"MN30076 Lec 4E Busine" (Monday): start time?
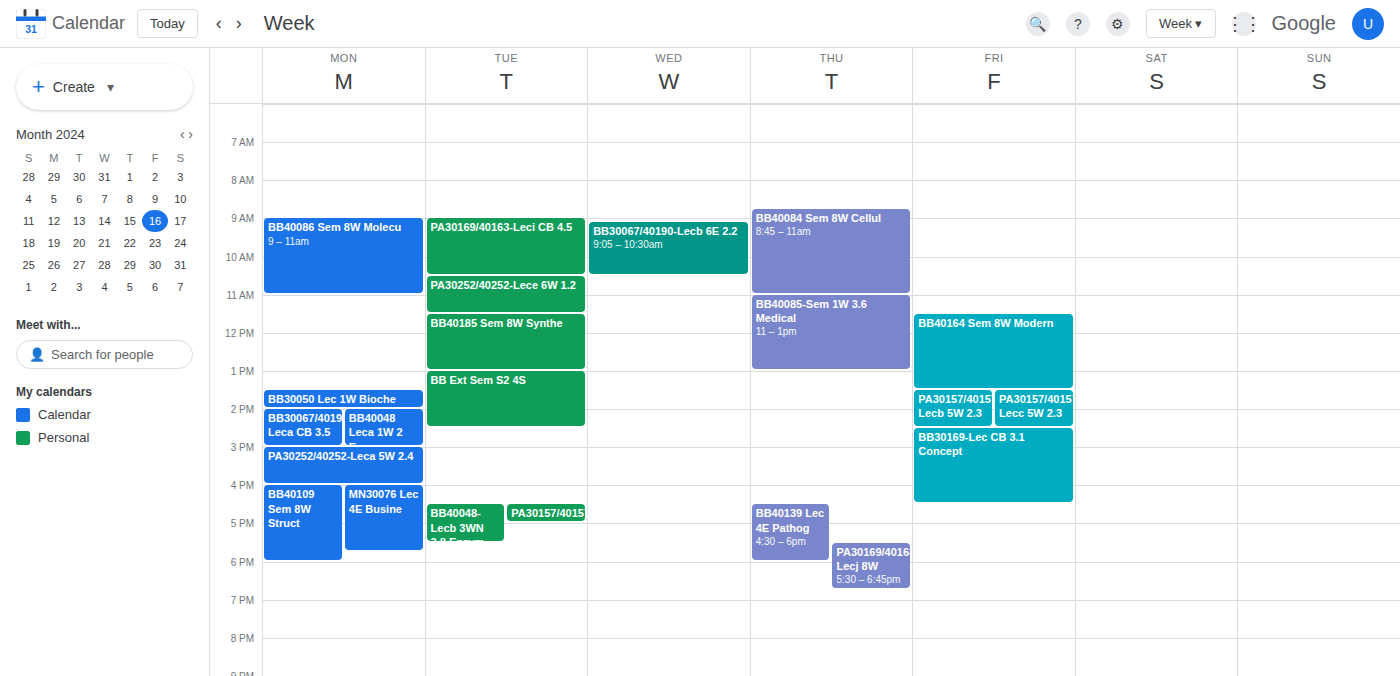
4:00 PM